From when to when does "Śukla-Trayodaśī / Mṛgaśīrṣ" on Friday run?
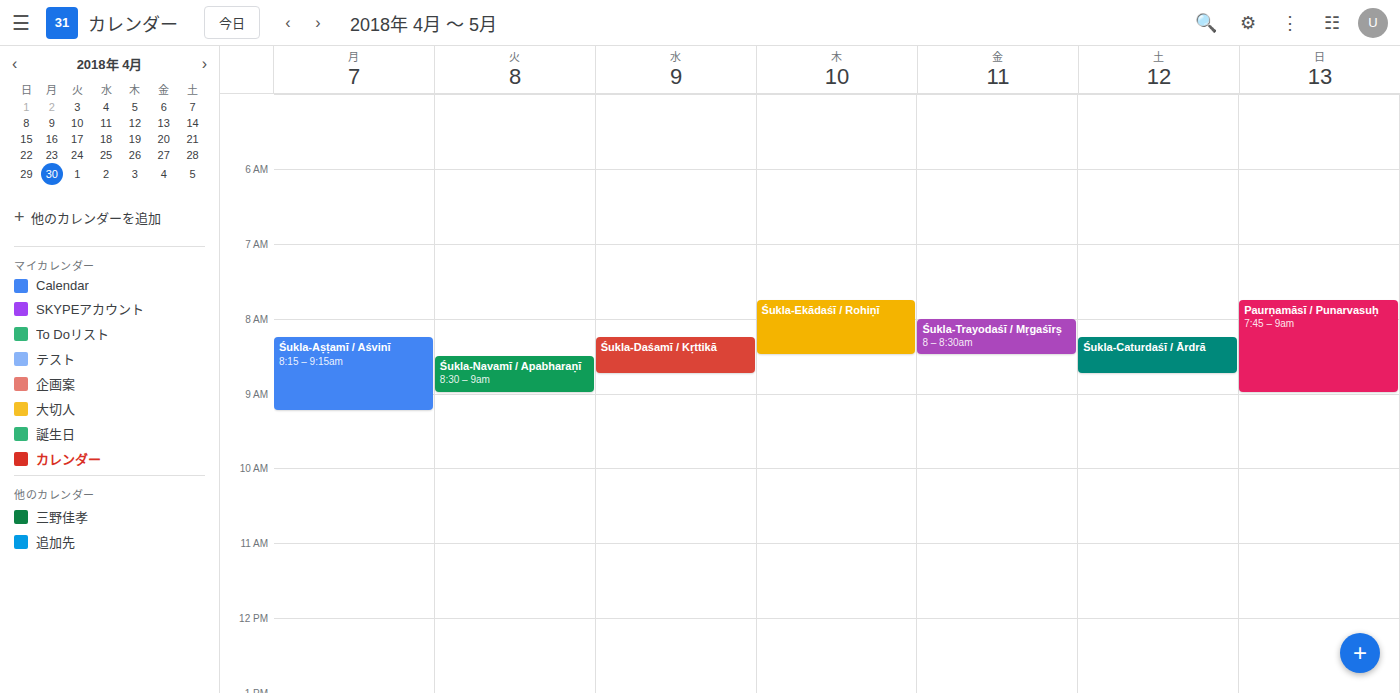
08:00 to 08:30